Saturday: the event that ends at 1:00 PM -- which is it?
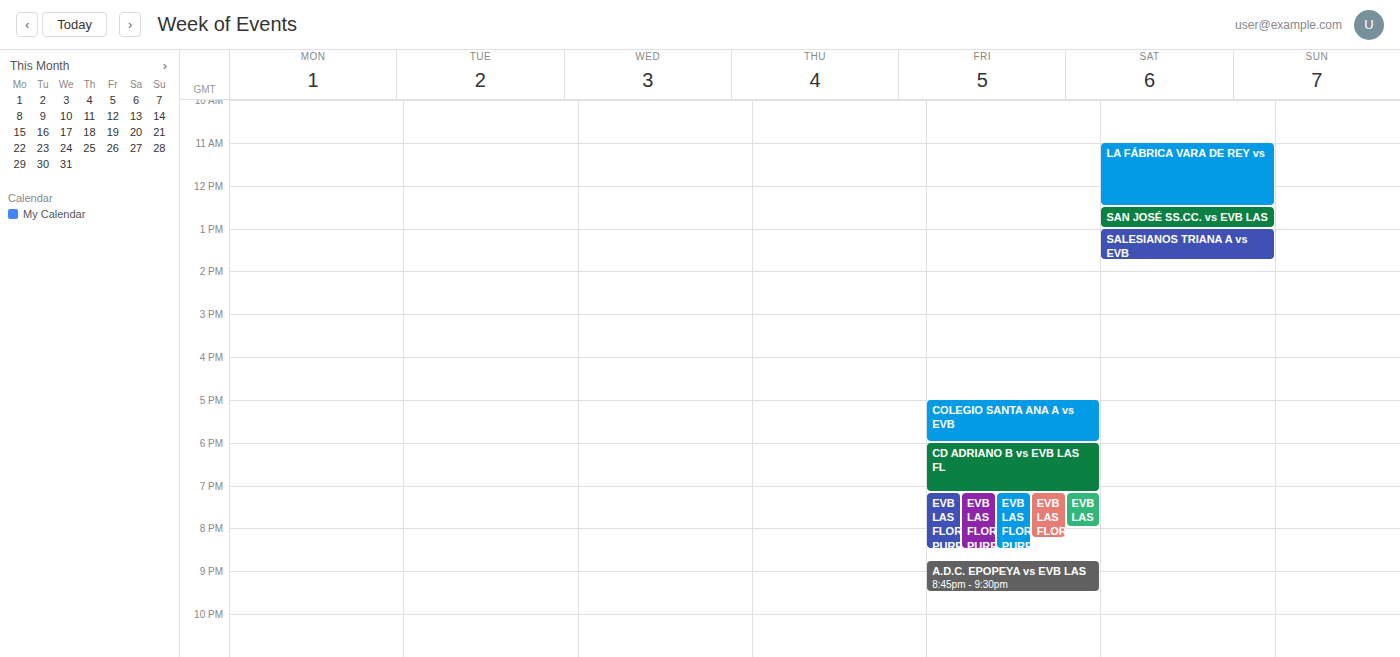
"SAN JOSÉ SS.CC. vs EVB LAS"